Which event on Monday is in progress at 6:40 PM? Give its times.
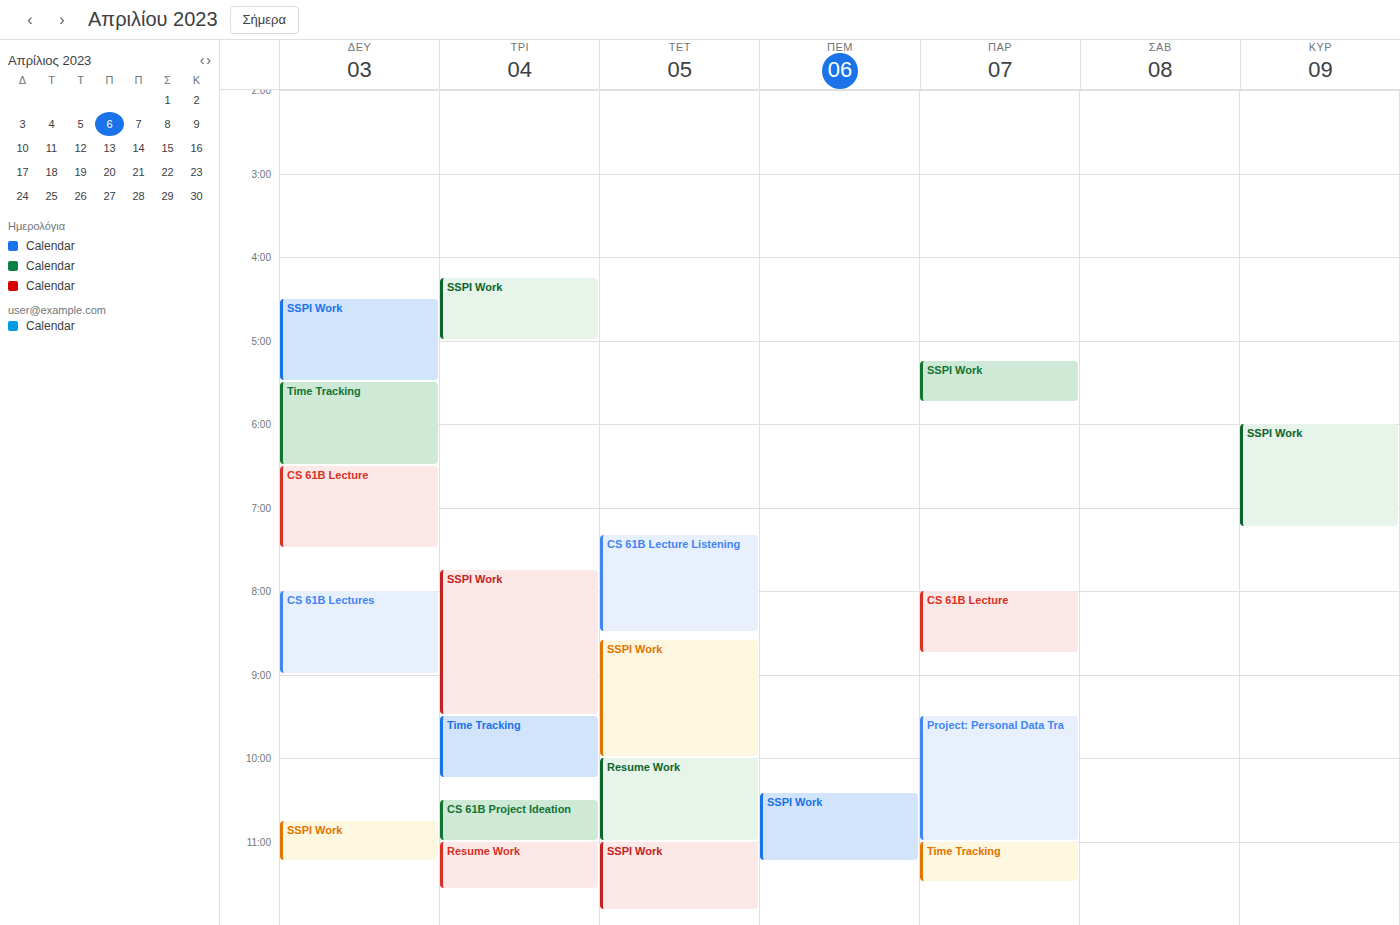
"CS 61B Lecture", 6:30 PM to 7:30 PM